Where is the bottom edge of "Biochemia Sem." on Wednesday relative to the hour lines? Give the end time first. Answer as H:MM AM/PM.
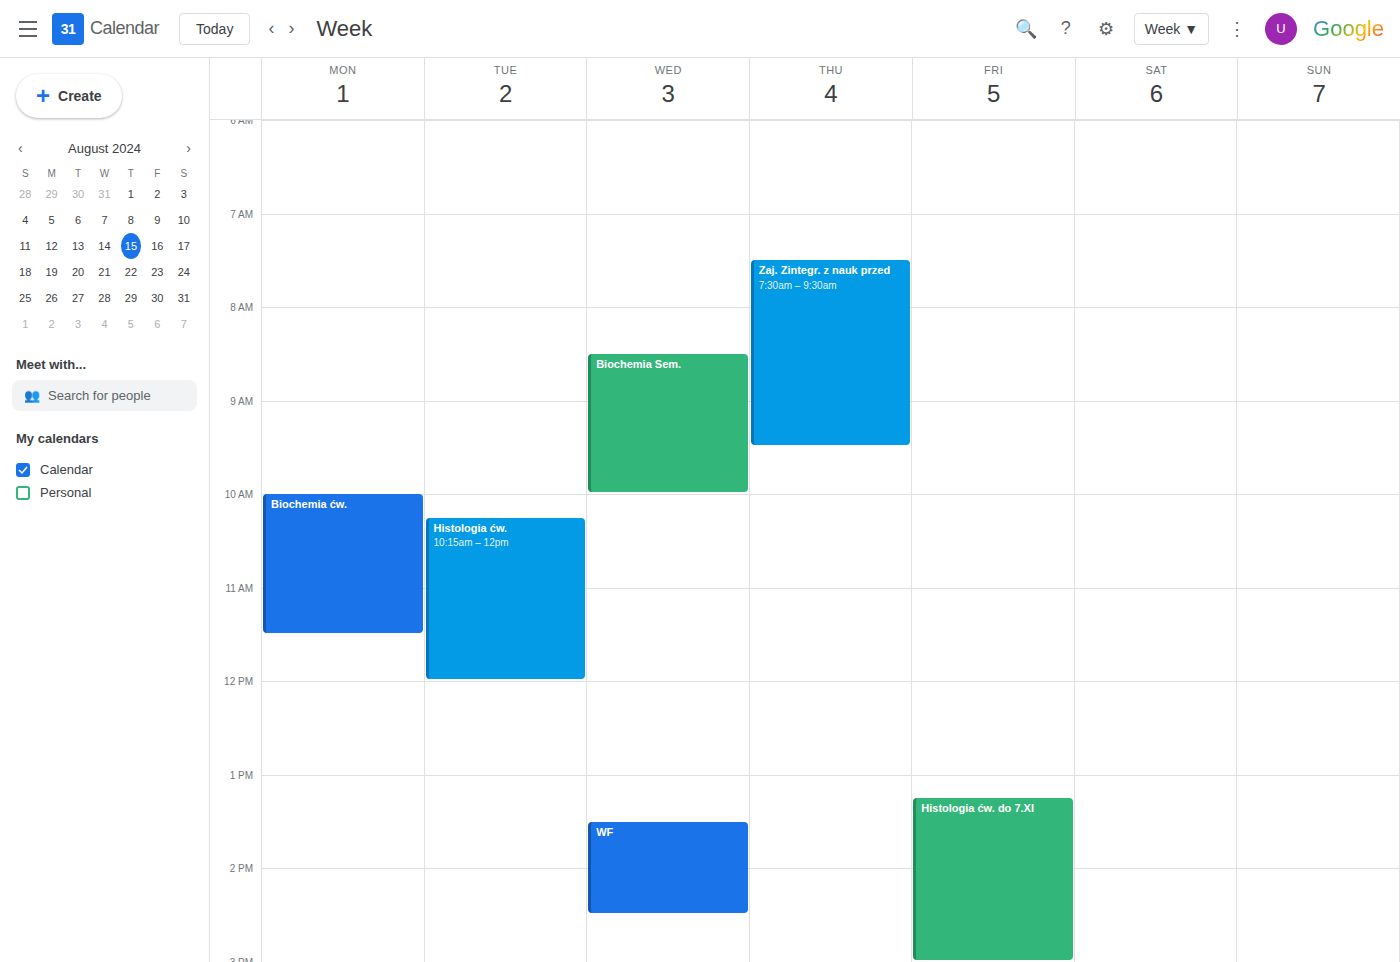
10:00 AM -- exactly on the 10 AM line.